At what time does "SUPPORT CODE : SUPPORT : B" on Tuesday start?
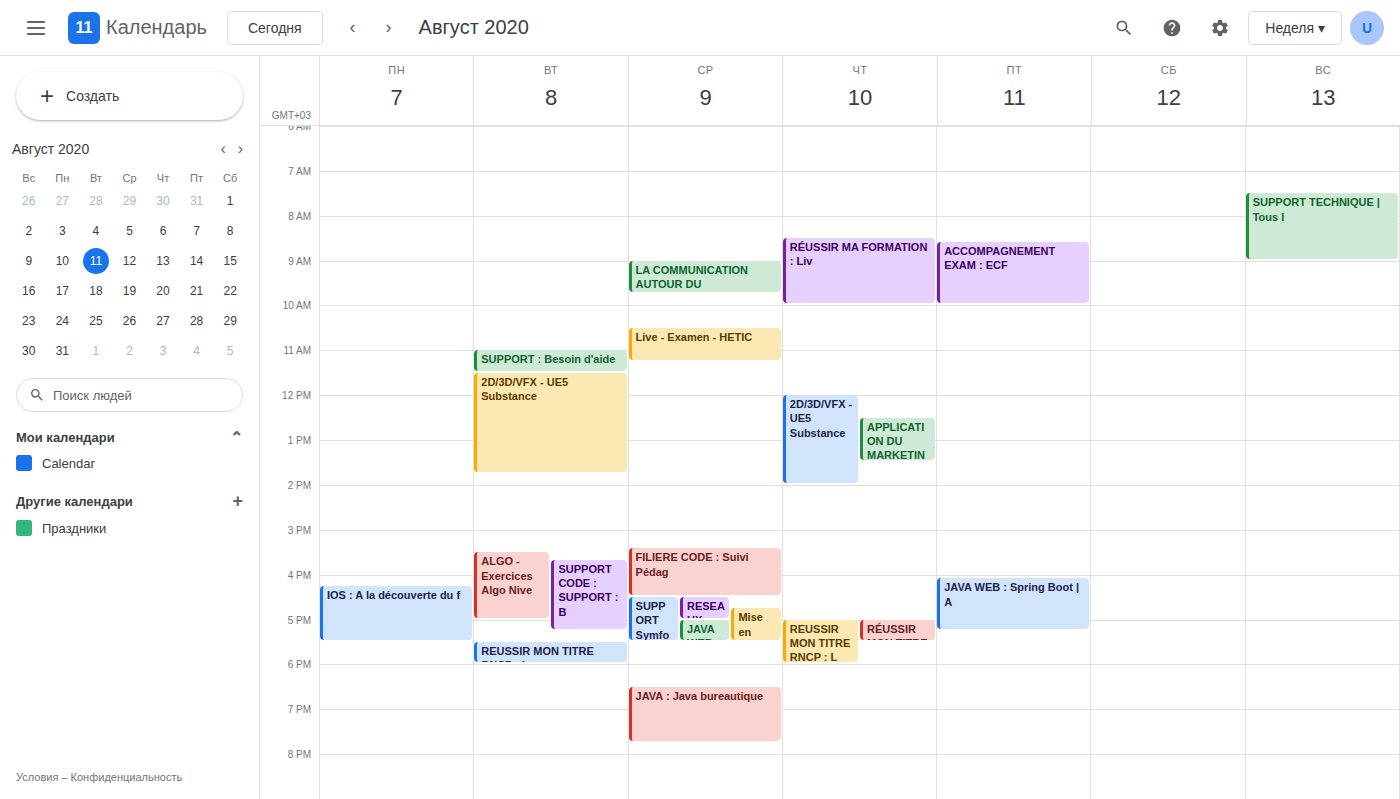
3:40 PM